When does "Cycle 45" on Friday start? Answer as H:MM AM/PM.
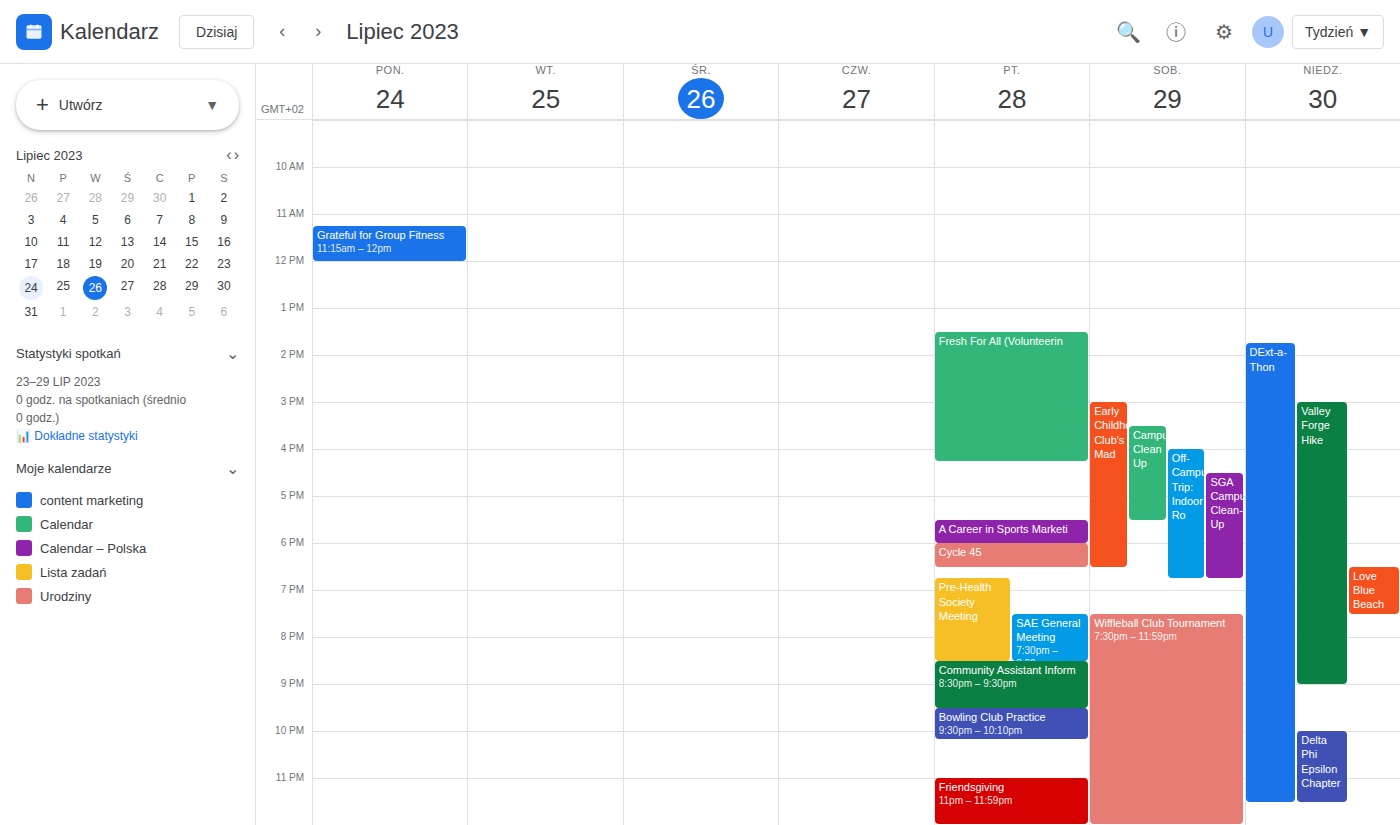
6:00 PM